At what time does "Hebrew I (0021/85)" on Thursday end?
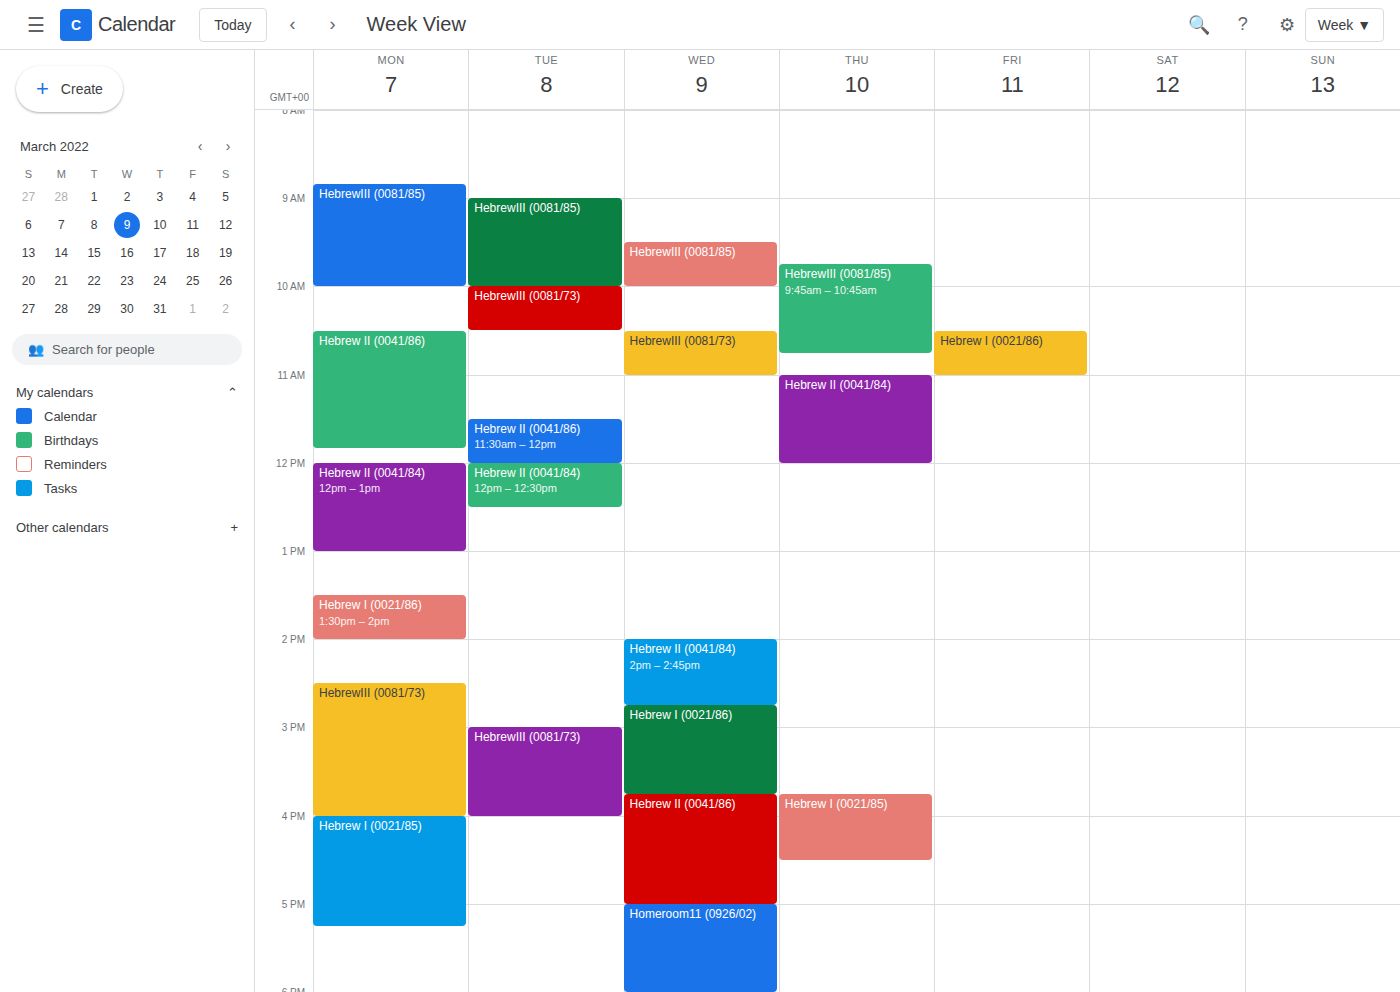
4:30 PM